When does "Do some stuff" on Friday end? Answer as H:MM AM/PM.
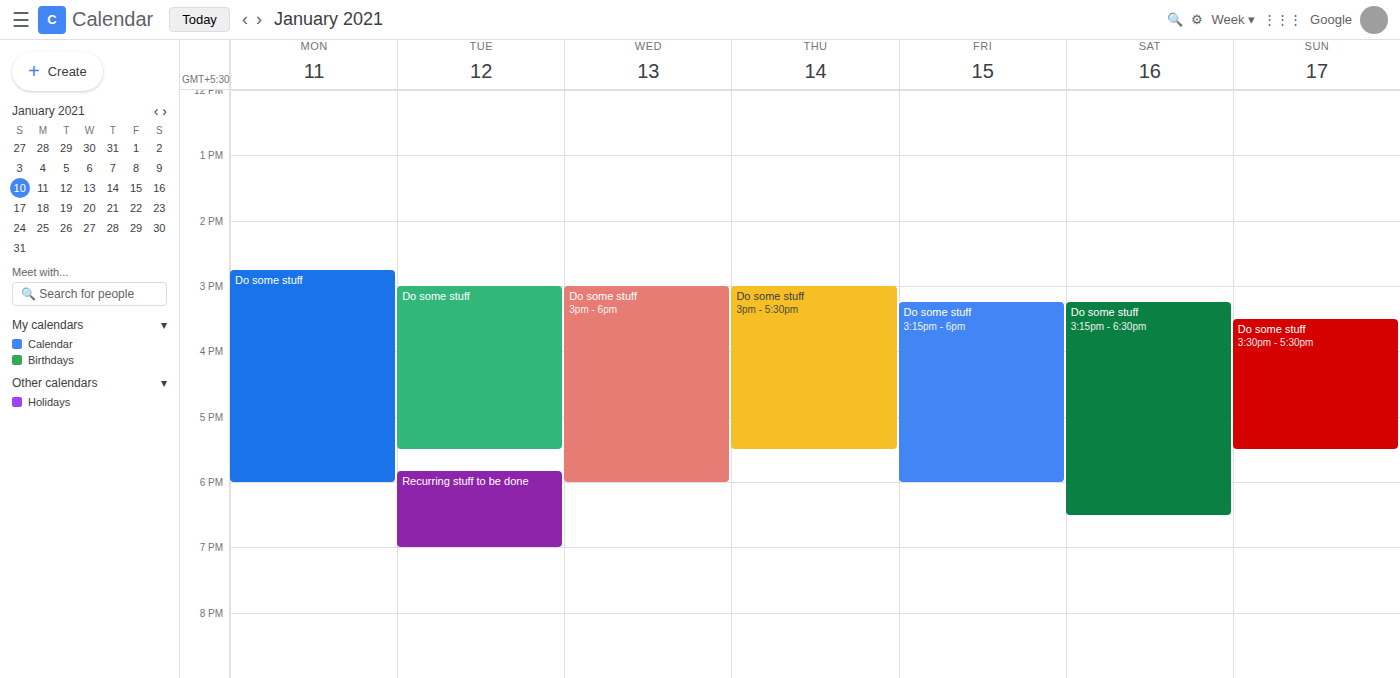
6:00 PM